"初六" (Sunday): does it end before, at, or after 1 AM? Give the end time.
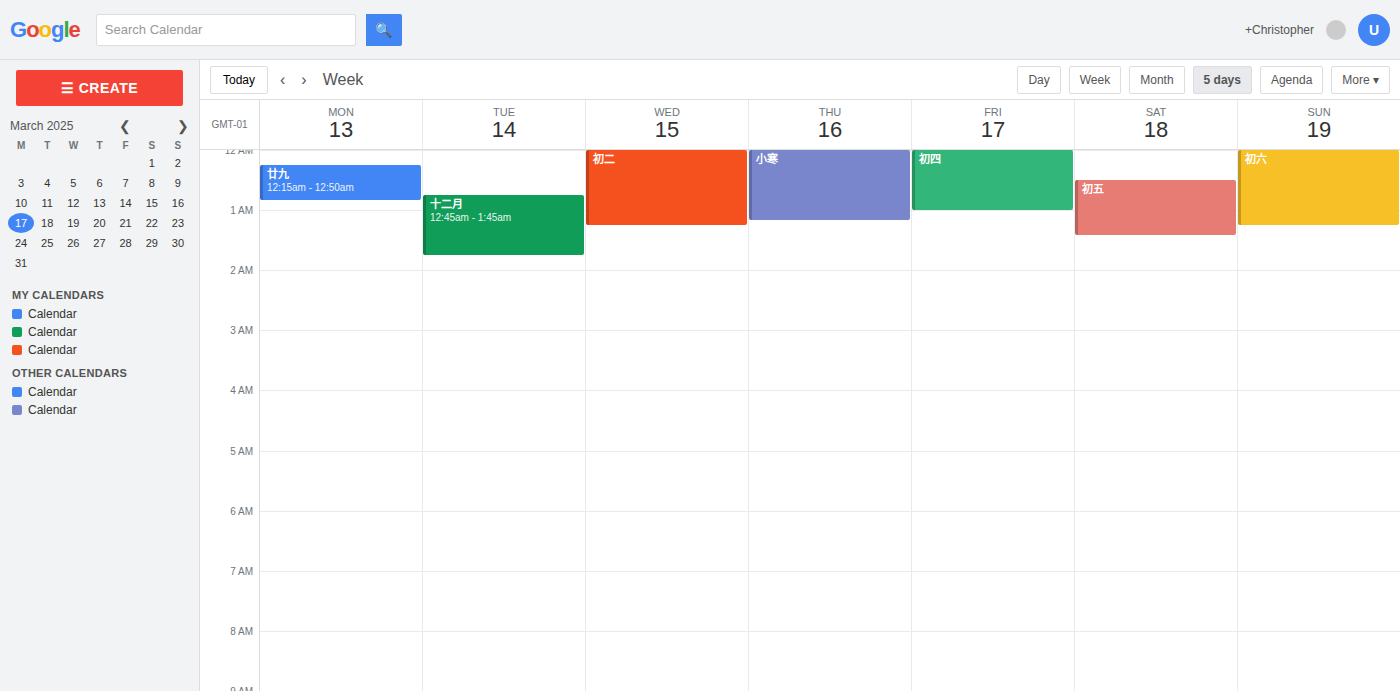
1:15 AM -- after 1 AM, 15 minutes below the 1 AM line.